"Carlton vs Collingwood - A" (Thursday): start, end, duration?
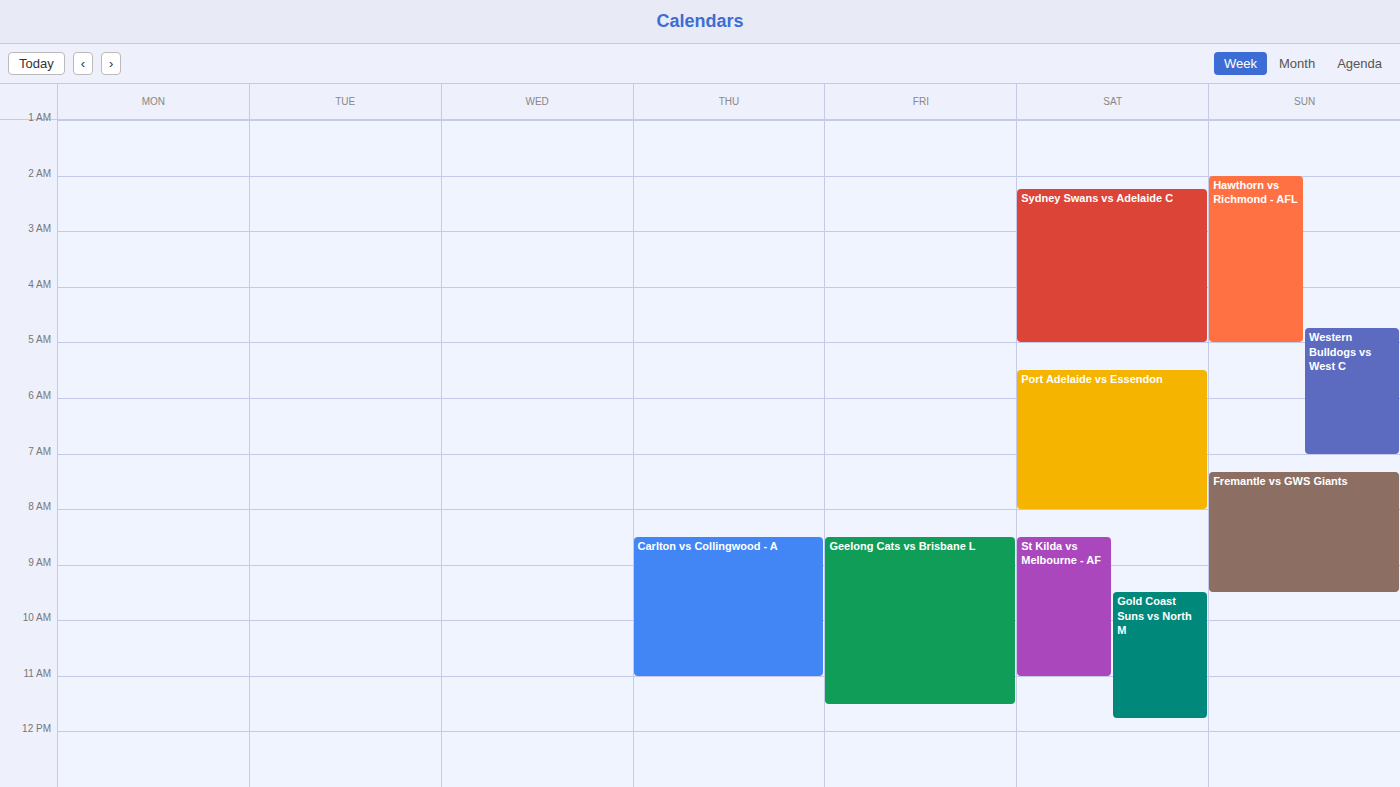
8:30 AM to 11:00 AM, 2 hours 30 minutes